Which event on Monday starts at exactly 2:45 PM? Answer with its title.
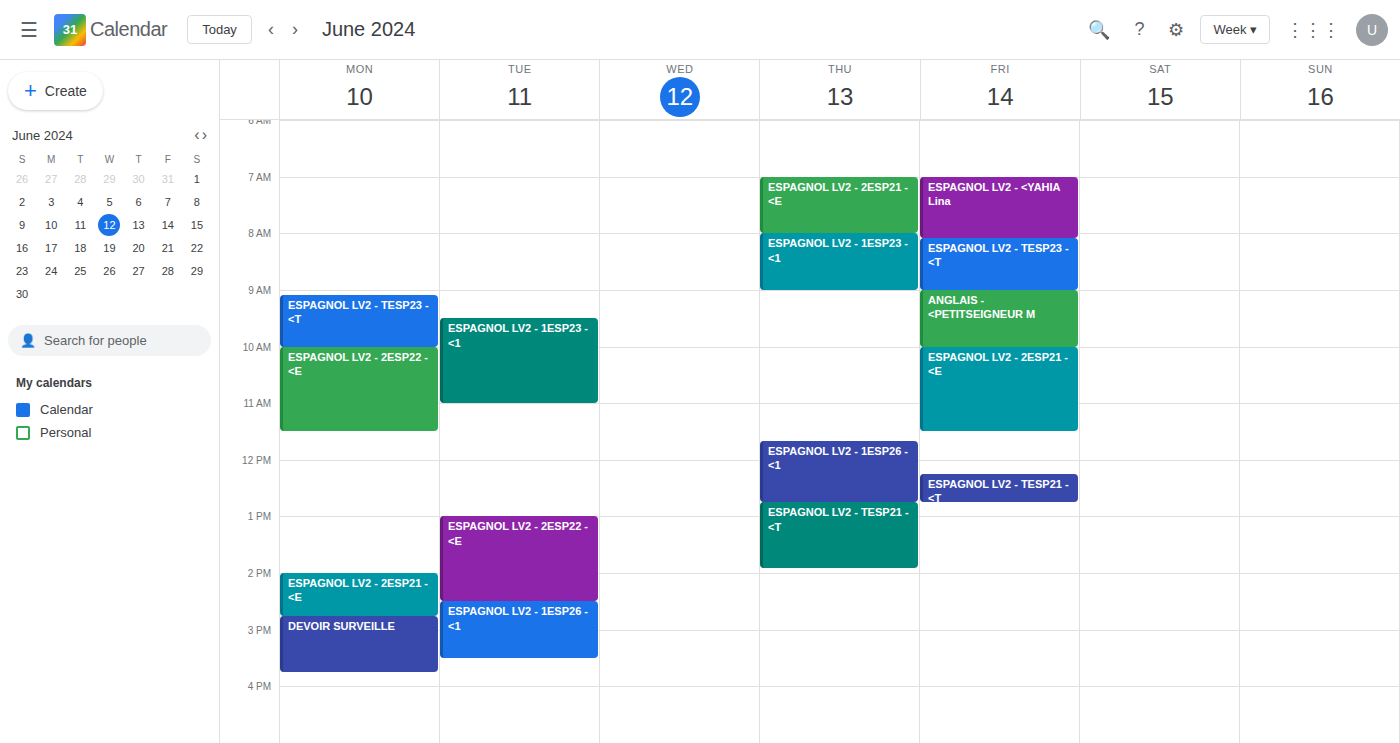
"DEVOIR SURVEILLE"